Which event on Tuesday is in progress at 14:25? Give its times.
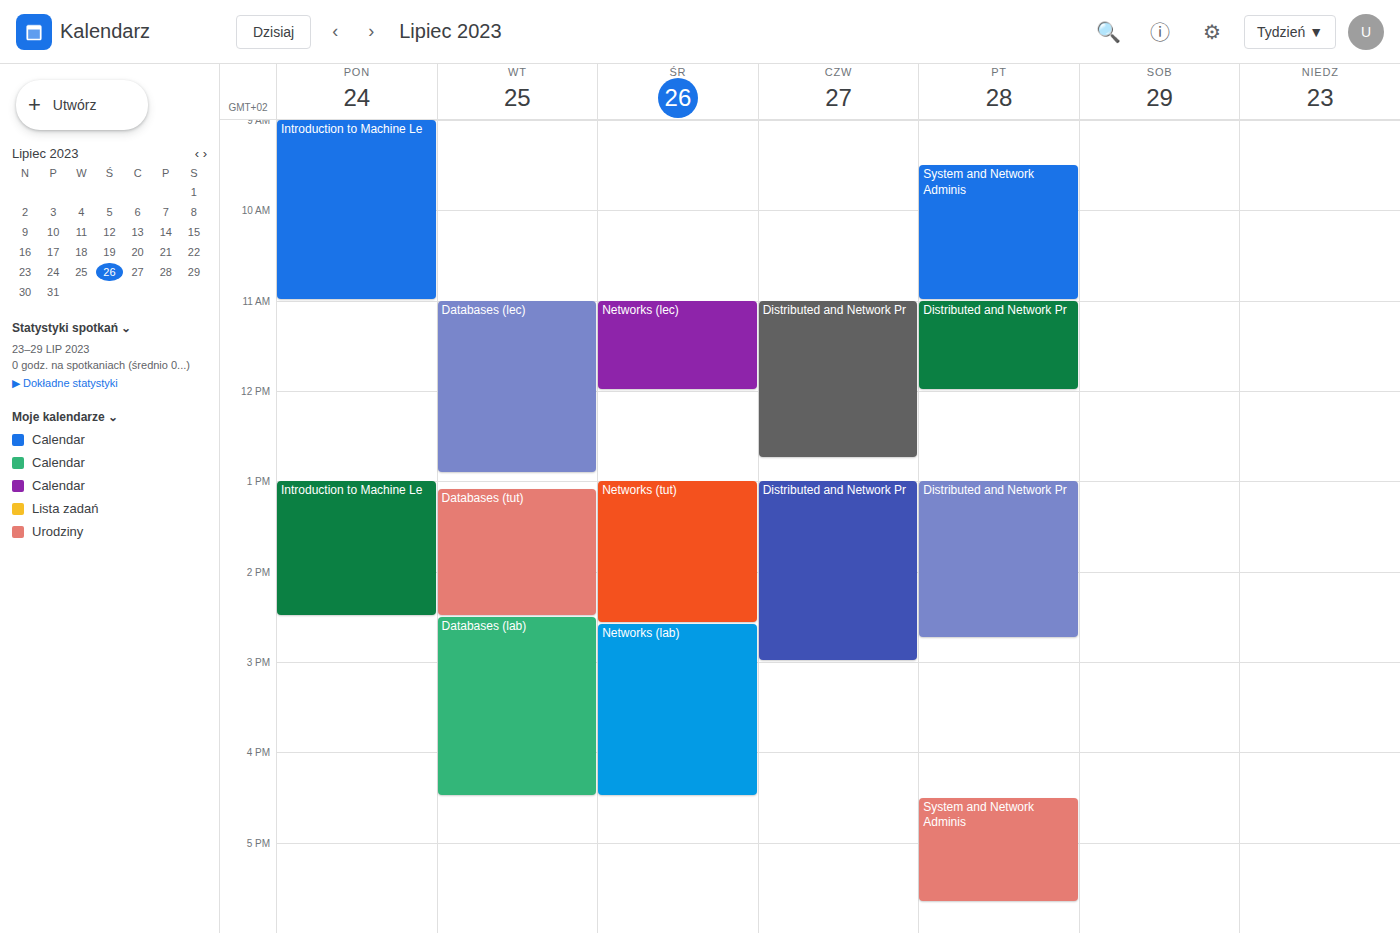
"Databases (tut)", 13:05 to 14:30